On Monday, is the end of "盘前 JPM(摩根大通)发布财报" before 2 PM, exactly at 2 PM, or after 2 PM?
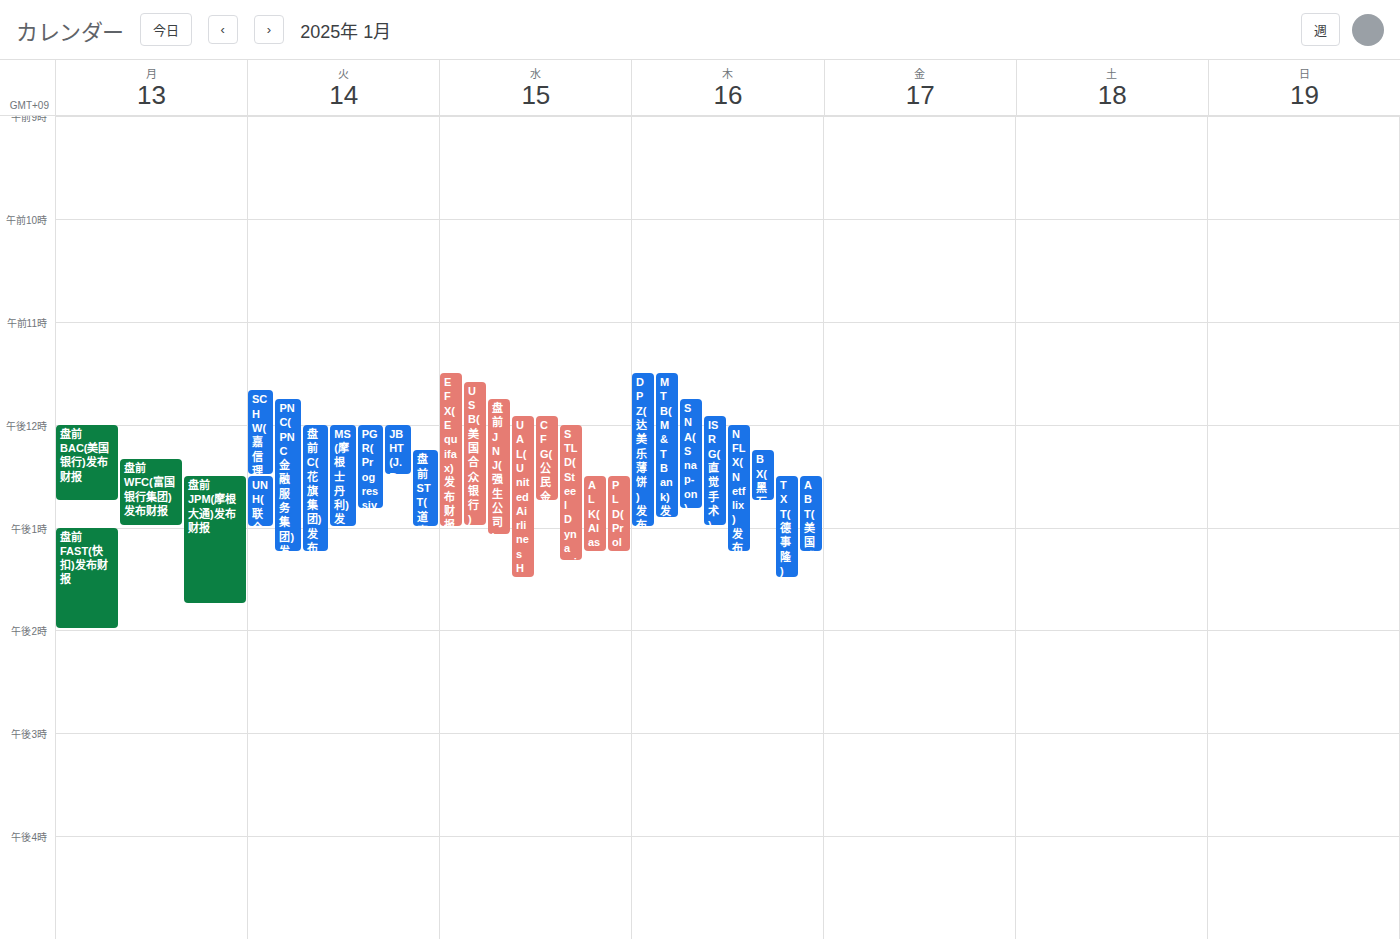
1:45 PM -- before 2 PM, 15 minutes above the 2 PM line.